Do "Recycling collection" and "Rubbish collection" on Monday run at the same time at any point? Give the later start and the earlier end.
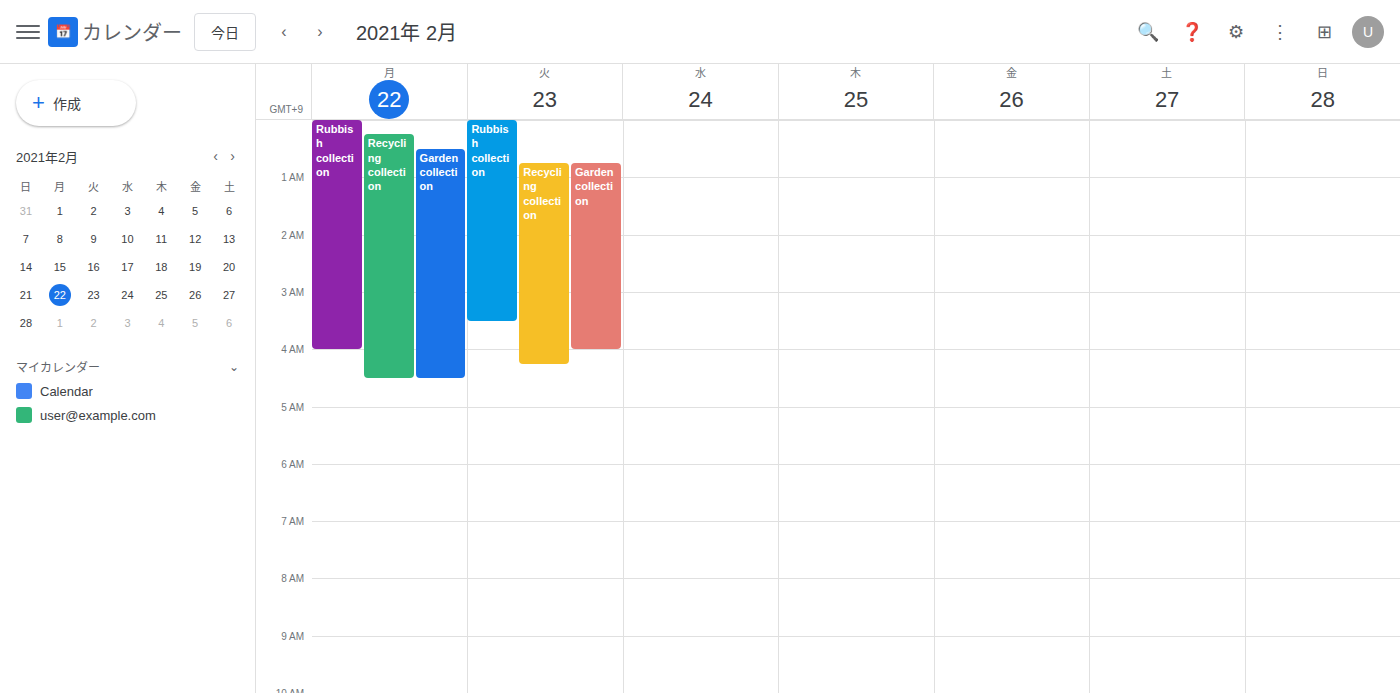
"Recycling collection" starts at 00:15, before "Rubbish collection" ends at 04:00 -- they overlap.